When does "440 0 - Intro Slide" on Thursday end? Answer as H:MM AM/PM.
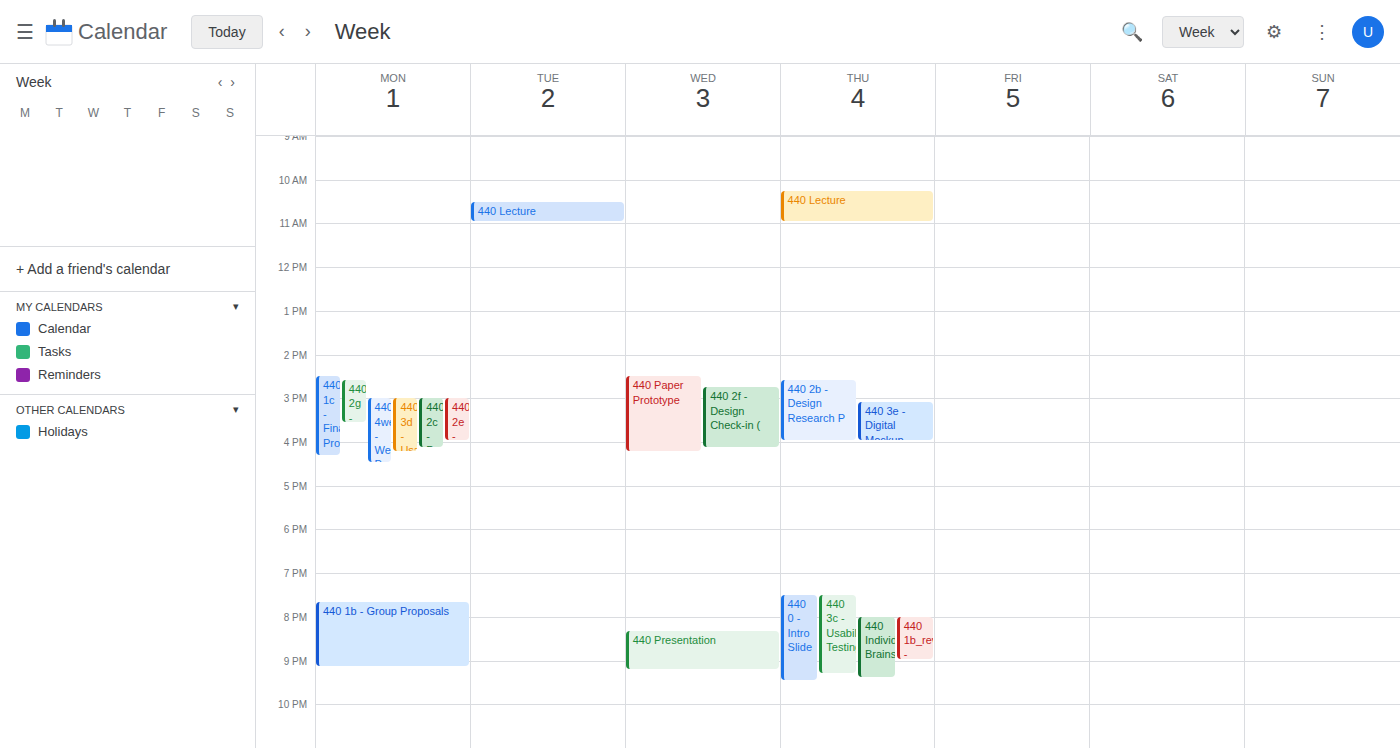
9:30 PM